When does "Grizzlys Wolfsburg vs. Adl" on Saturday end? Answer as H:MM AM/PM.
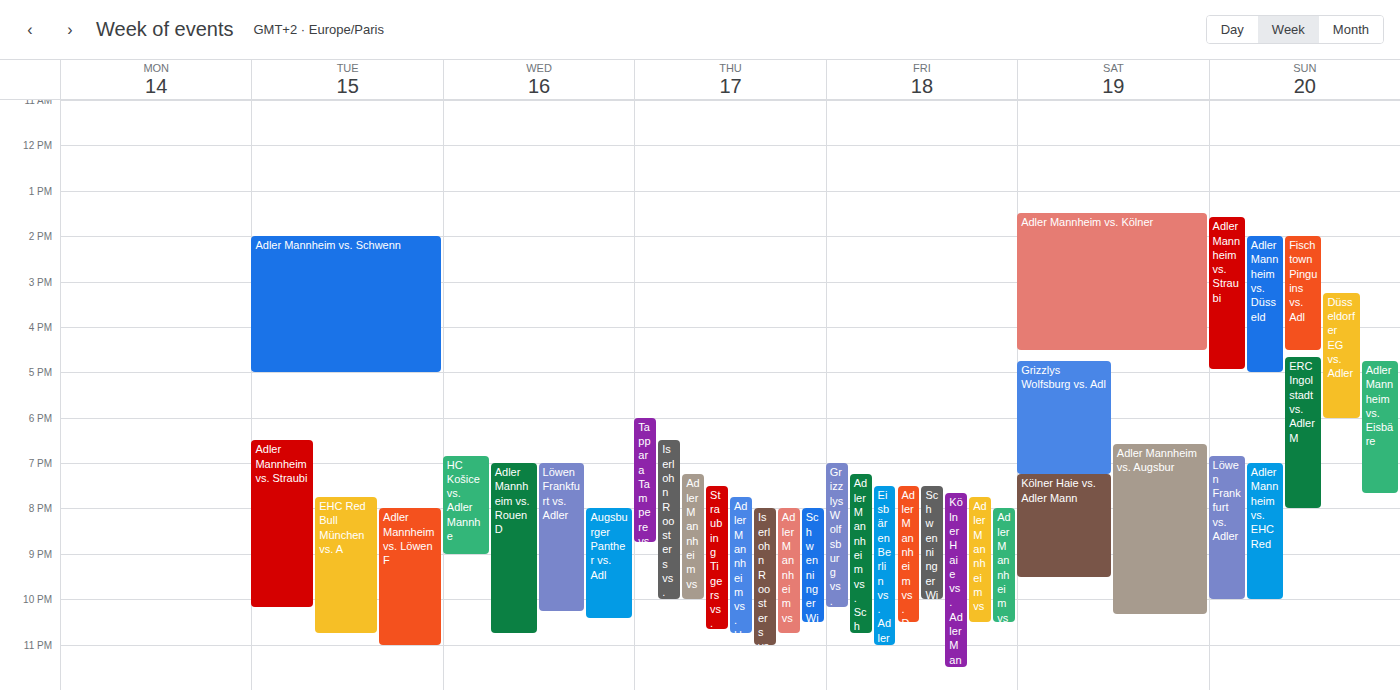
7:15 PM